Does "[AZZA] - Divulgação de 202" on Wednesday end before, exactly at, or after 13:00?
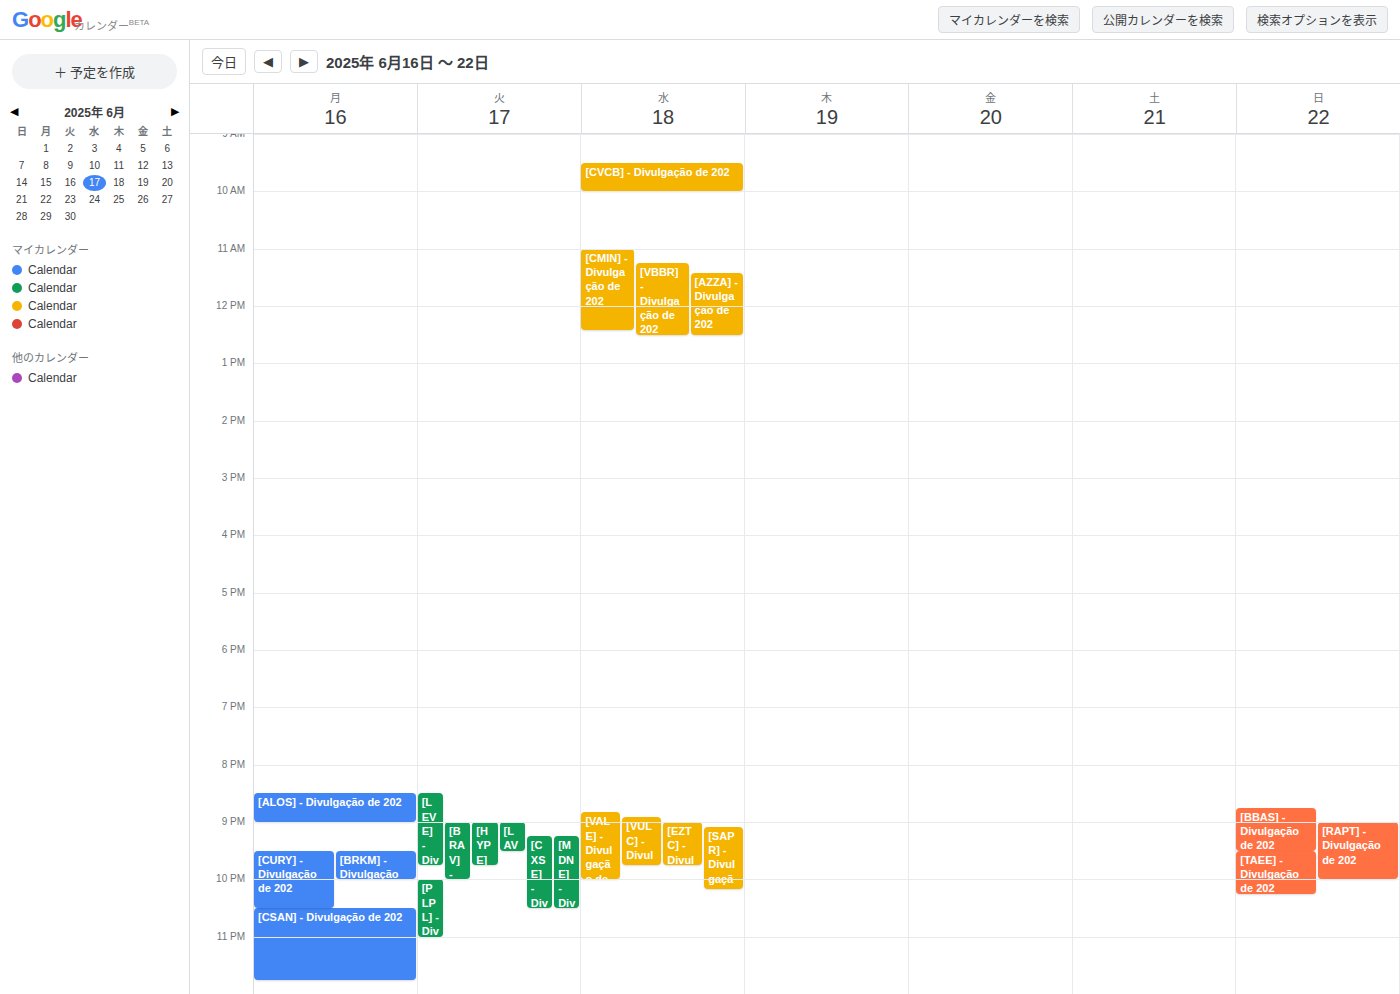
12:30 -- before 13:00, 30 minutes above the 13:00 line.